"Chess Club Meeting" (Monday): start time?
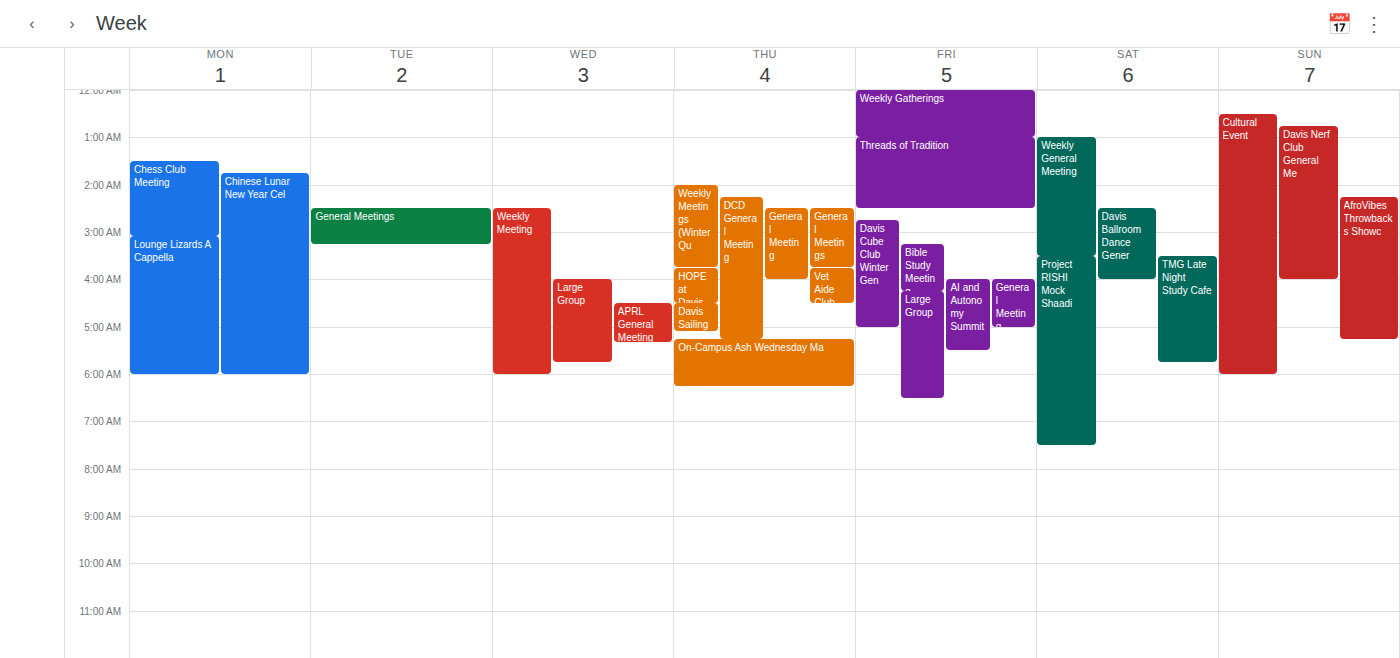
1:30 AM